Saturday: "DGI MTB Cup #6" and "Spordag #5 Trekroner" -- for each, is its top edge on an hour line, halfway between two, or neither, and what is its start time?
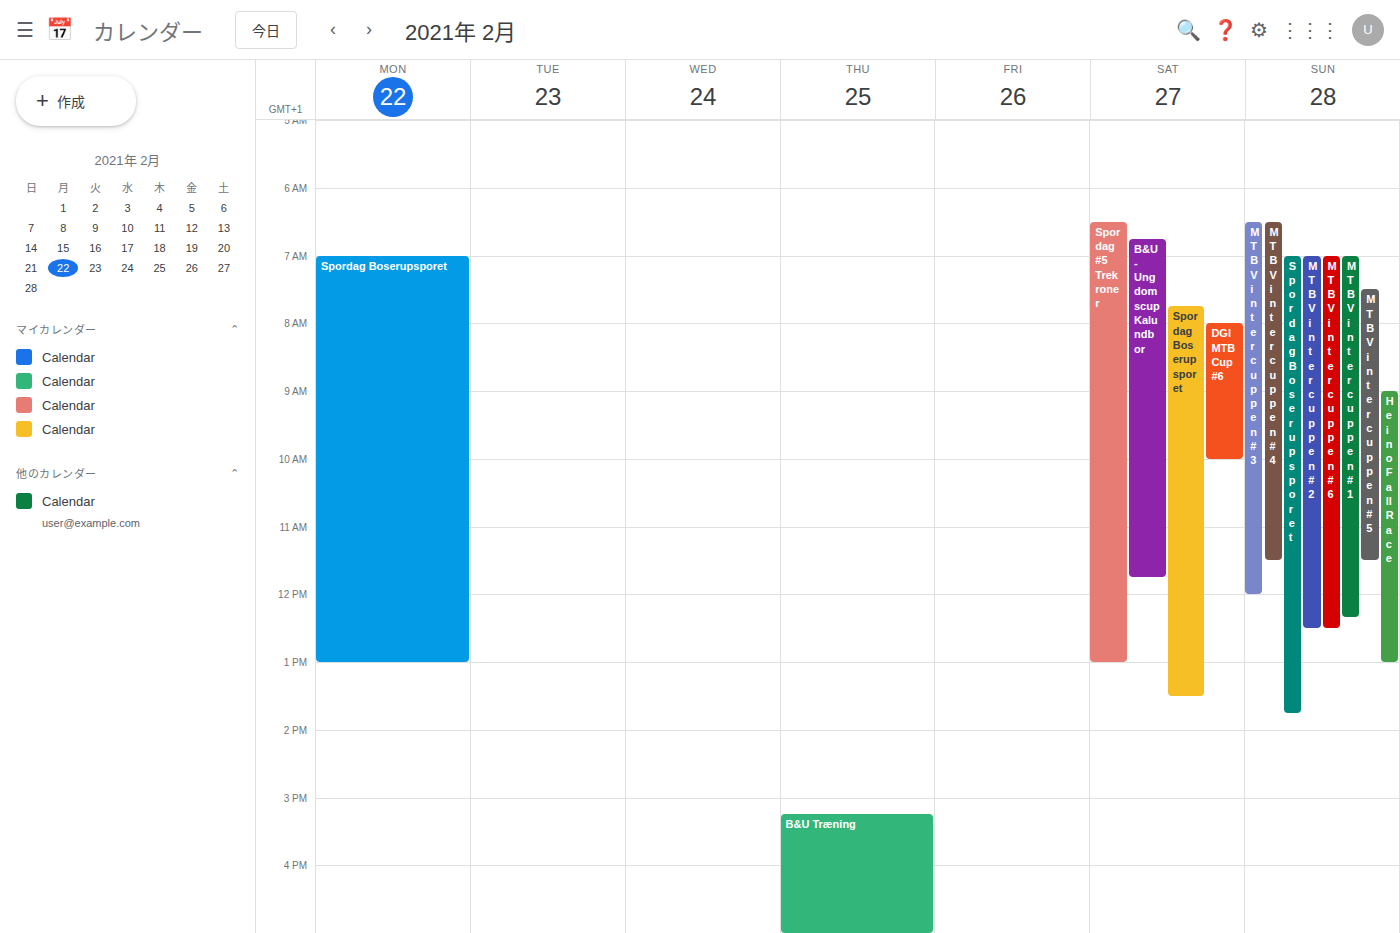
"DGI MTB Cup #6": 8:00 AM, exactly on the 8 AM line. "Spordag #5 Trekroner": 6:30 AM, halfway between the 6 AM and 7 AM lines.